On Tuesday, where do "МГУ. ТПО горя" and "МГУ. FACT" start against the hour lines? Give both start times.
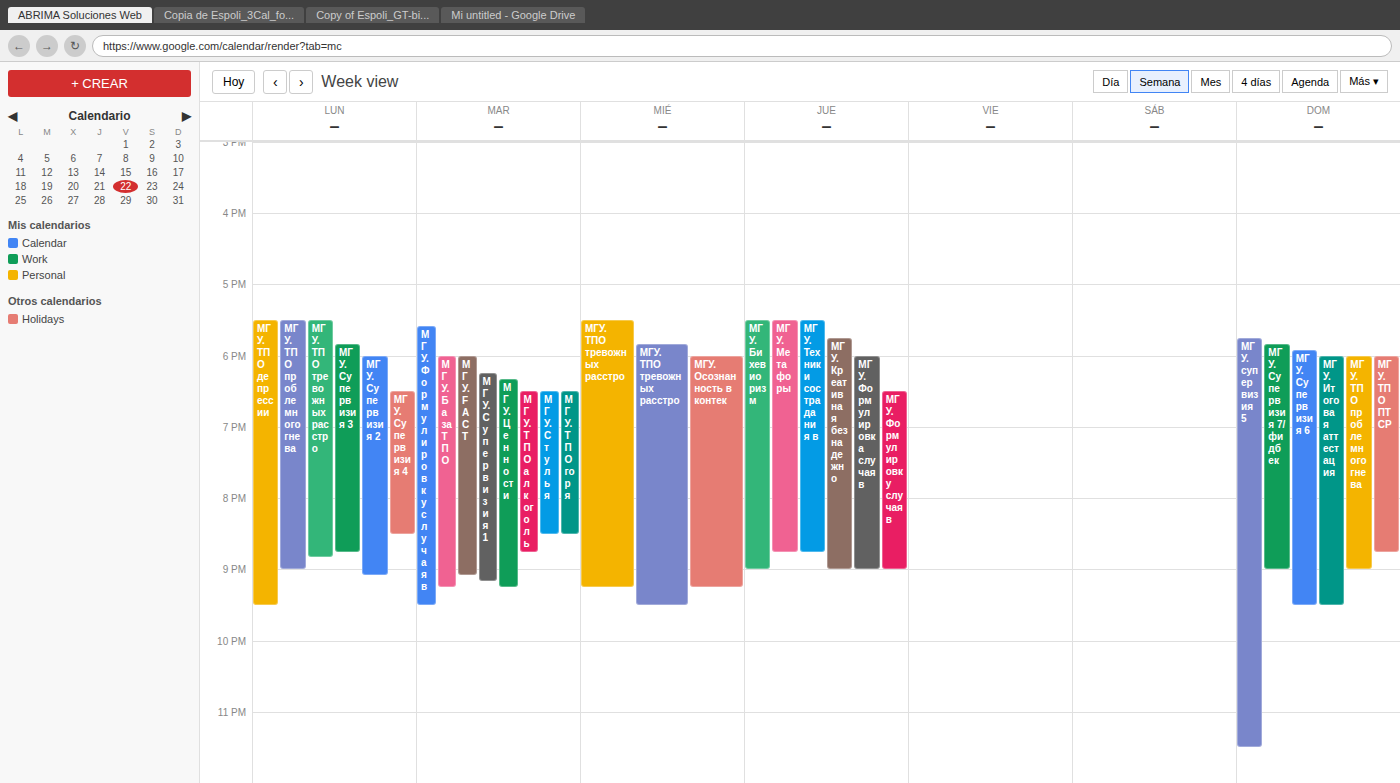
"МГУ. ТПО горя": 6:30 PM, halfway between the 6 PM and 7 PM lines. "МГУ. FACT": 6:00 PM, exactly on the 6 PM line.